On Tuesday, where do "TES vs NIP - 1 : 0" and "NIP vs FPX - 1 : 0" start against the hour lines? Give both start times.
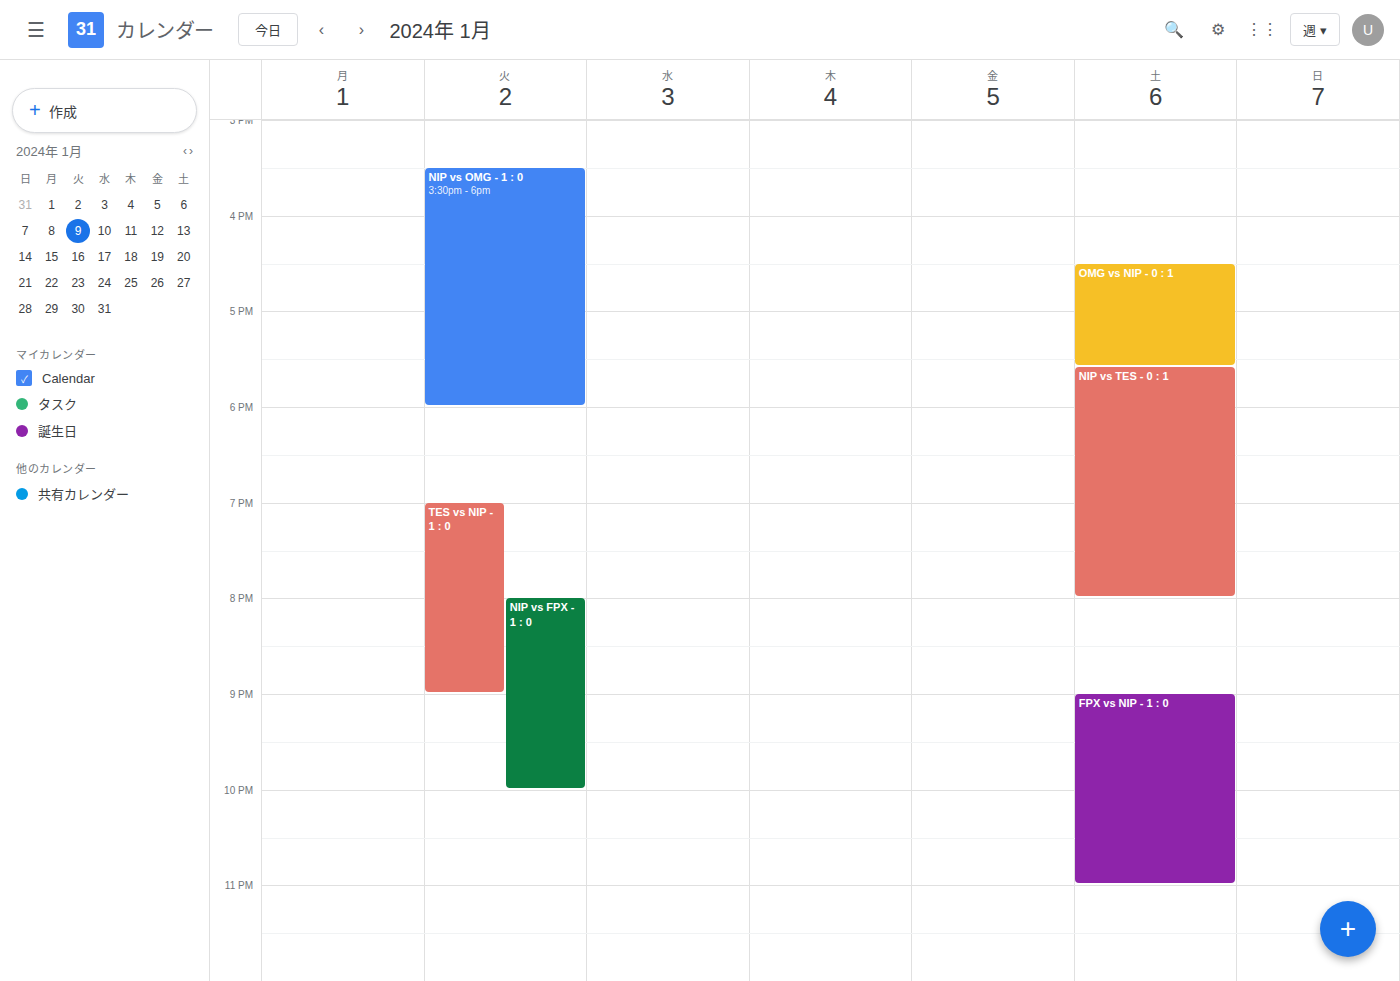
"TES vs NIP - 1 : 0": 7:00 PM, exactly on the 7 PM line. "NIP vs FPX - 1 : 0": 8:00 PM, exactly on the 8 PM line.